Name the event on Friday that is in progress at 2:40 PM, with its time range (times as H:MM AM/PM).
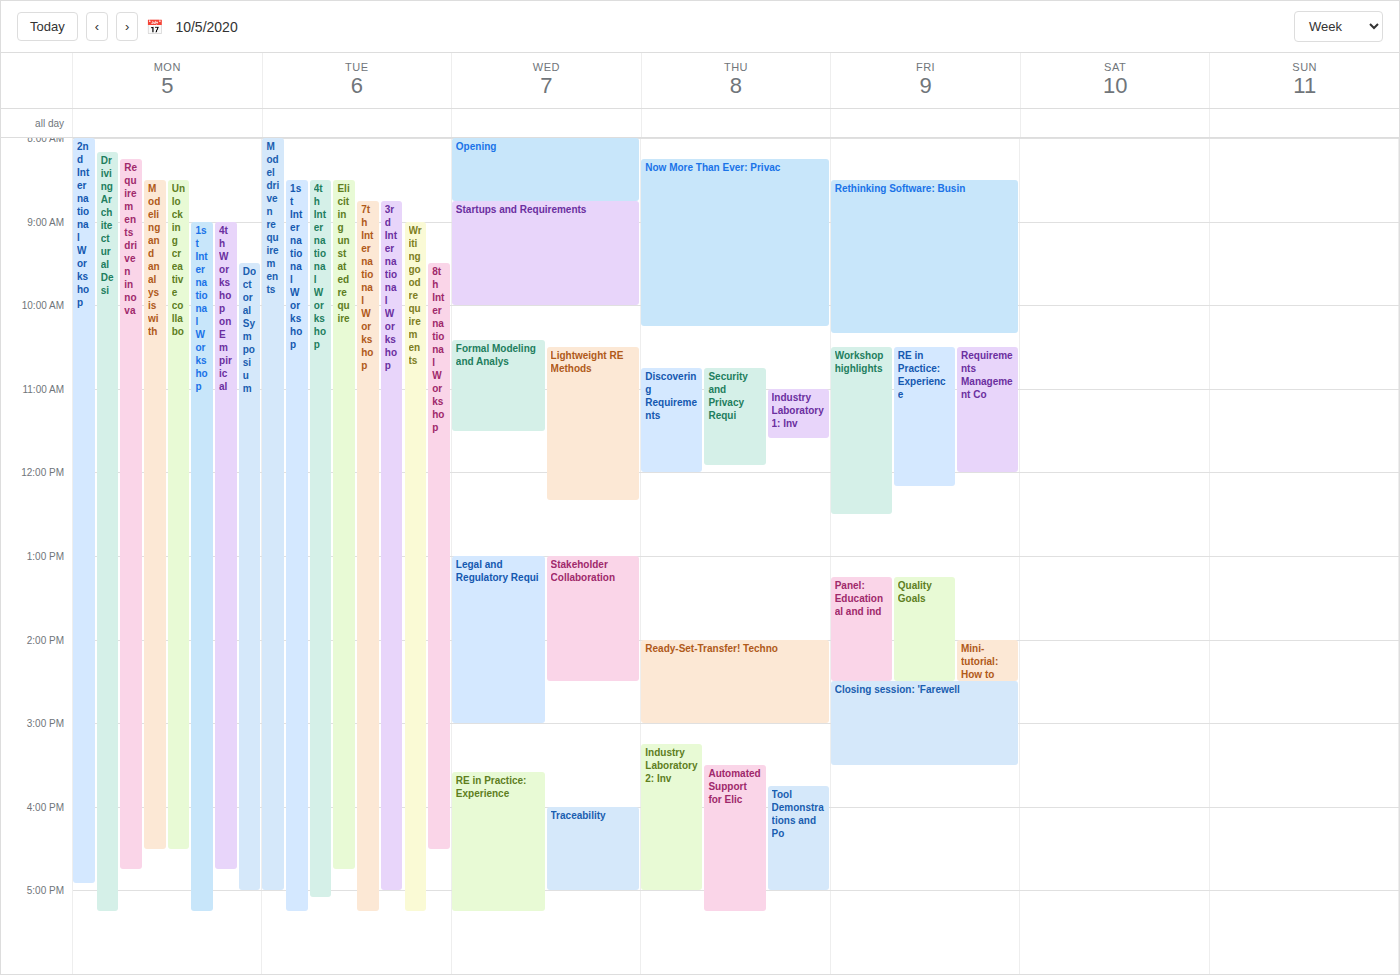
"Closing session: 'Farewell", 2:30 PM to 3:30 PM